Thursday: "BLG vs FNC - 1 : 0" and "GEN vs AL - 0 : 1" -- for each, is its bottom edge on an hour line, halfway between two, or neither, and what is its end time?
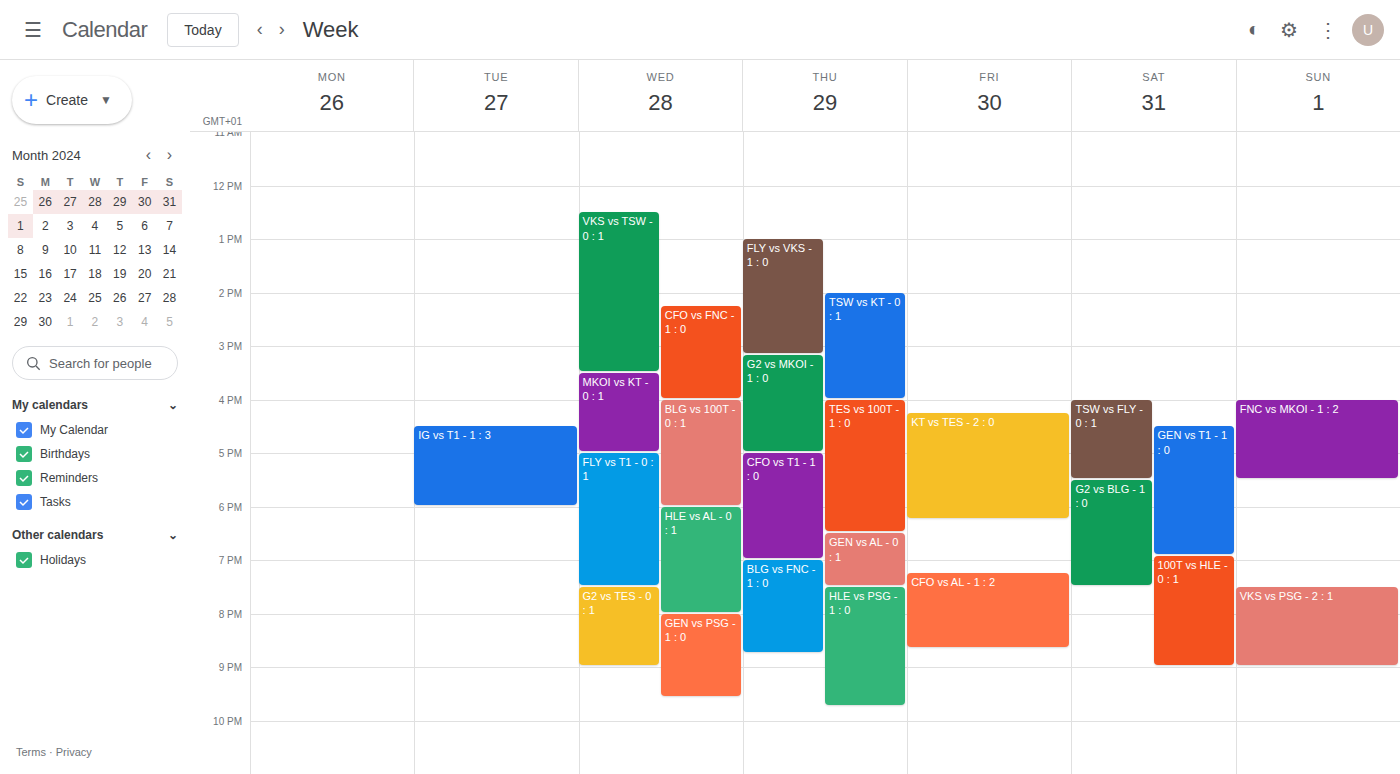
"BLG vs FNC - 1 : 0": 8:45 PM, neither: three quarters of the way from the 8 PM line to the 9 PM line. "GEN vs AL - 0 : 1": 7:30 PM, halfway between the 7 PM and 8 PM lines.